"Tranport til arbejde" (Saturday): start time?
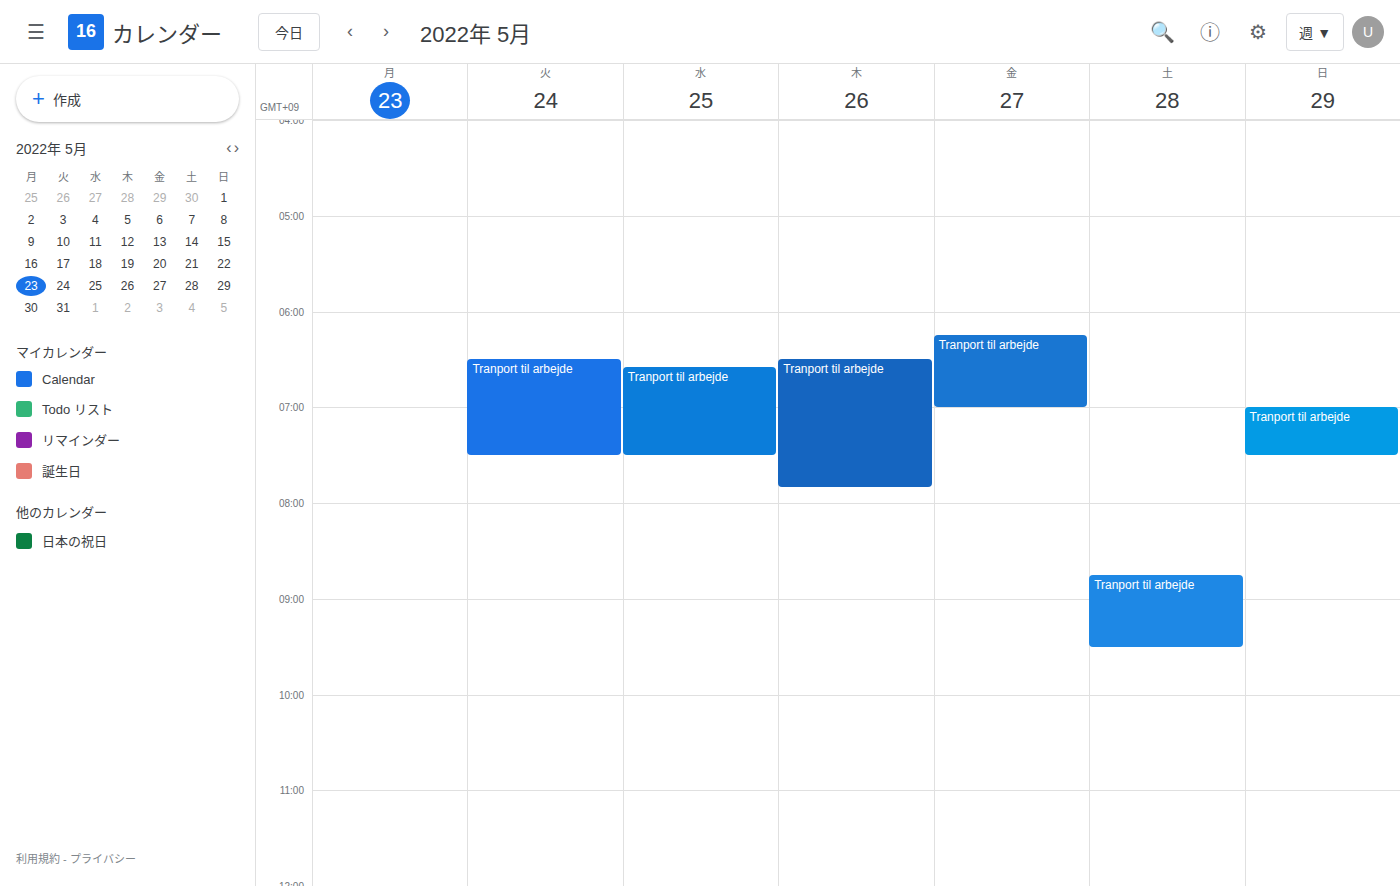
08:45